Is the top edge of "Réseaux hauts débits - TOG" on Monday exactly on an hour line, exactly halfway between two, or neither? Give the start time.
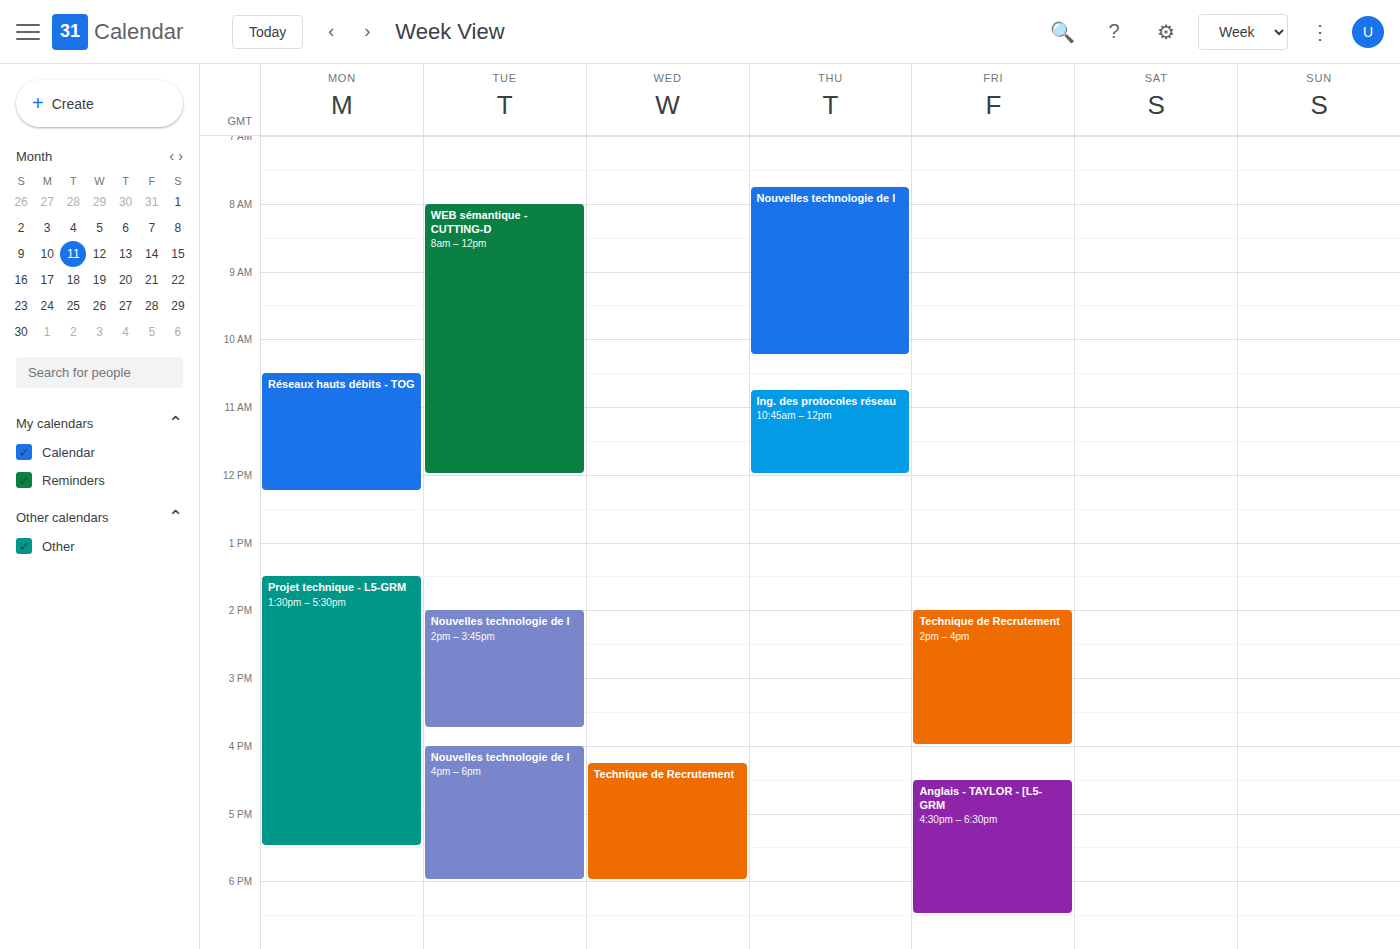
10:30 AM -- halfway between the 10 AM and 11 AM lines.